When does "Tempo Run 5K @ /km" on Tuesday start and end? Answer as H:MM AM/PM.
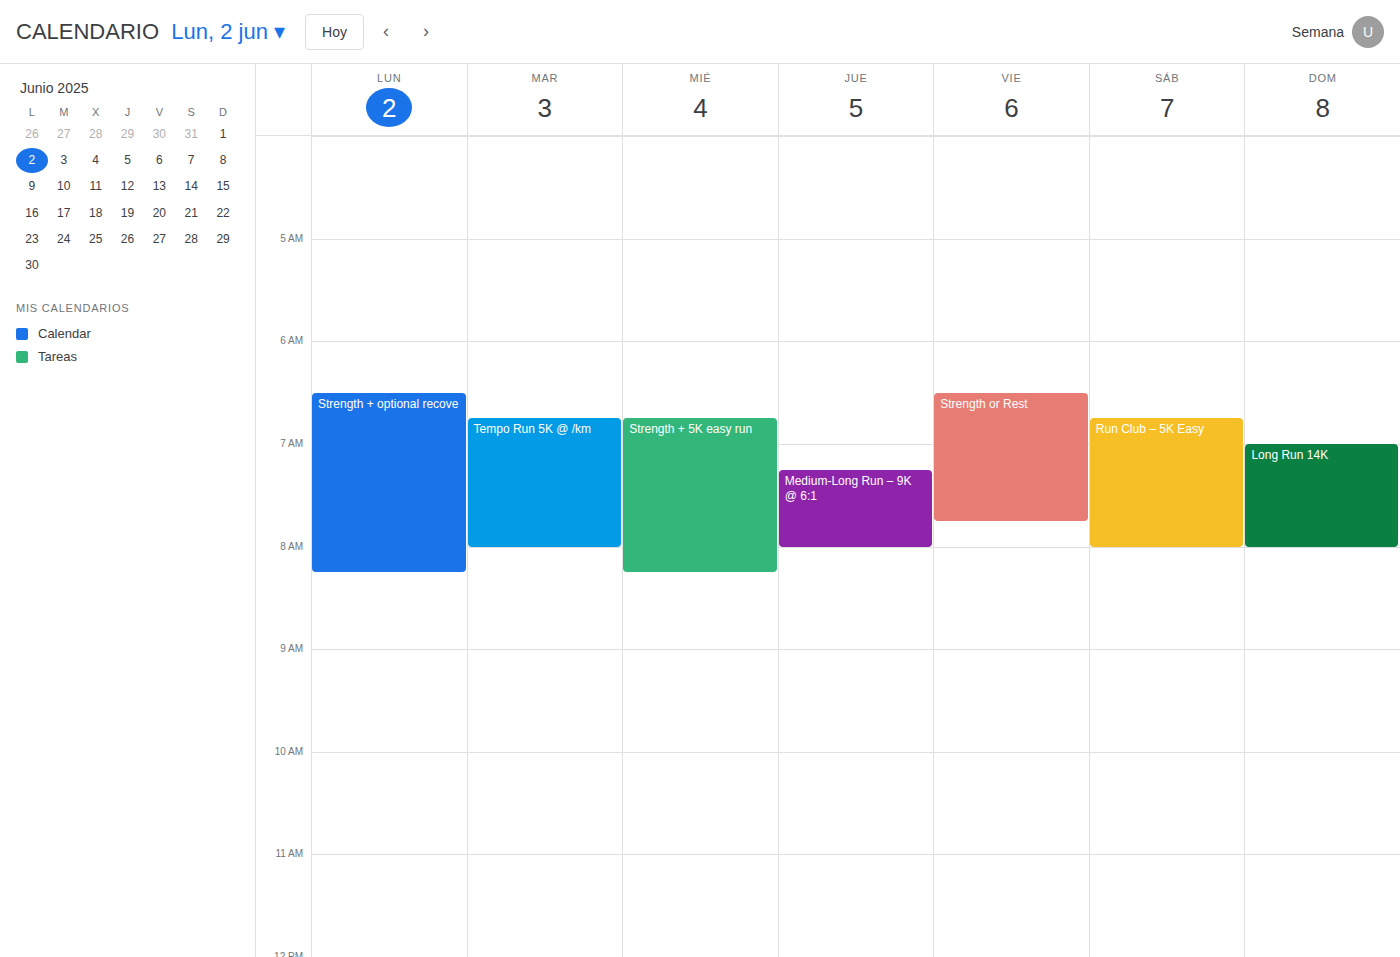
6:45 AM to 8:00 AM